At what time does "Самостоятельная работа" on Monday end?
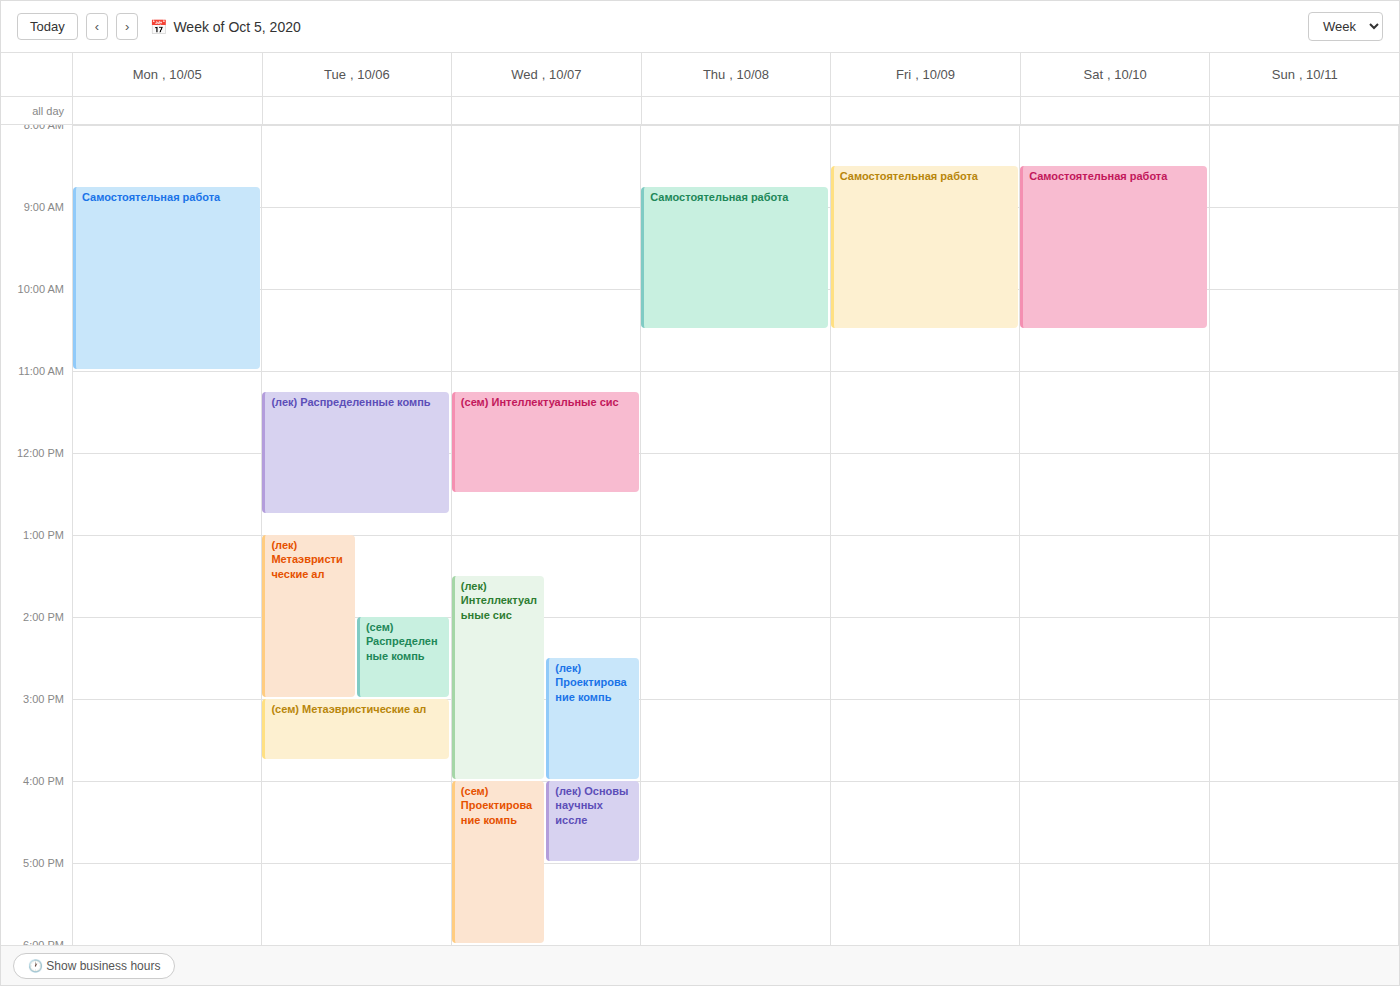
11:00 AM